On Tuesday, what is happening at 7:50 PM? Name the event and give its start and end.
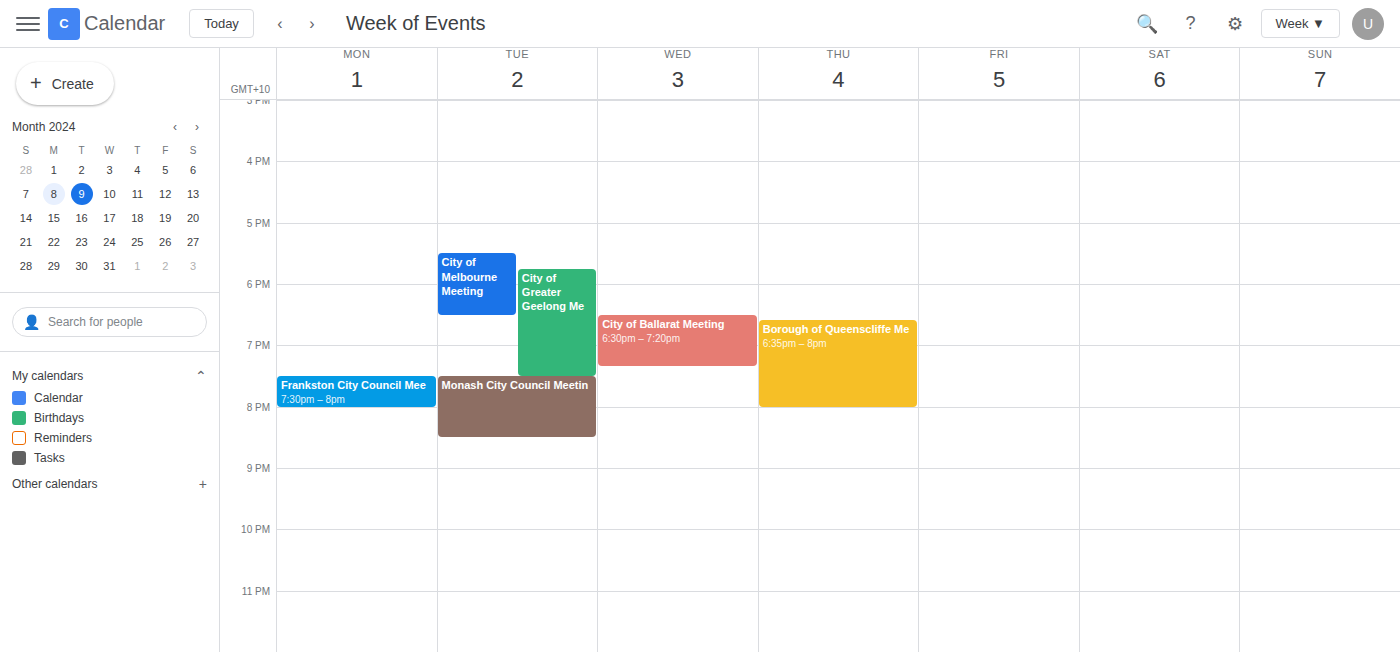
"Monash City Council Meetin", 7:30 PM to 8:30 PM